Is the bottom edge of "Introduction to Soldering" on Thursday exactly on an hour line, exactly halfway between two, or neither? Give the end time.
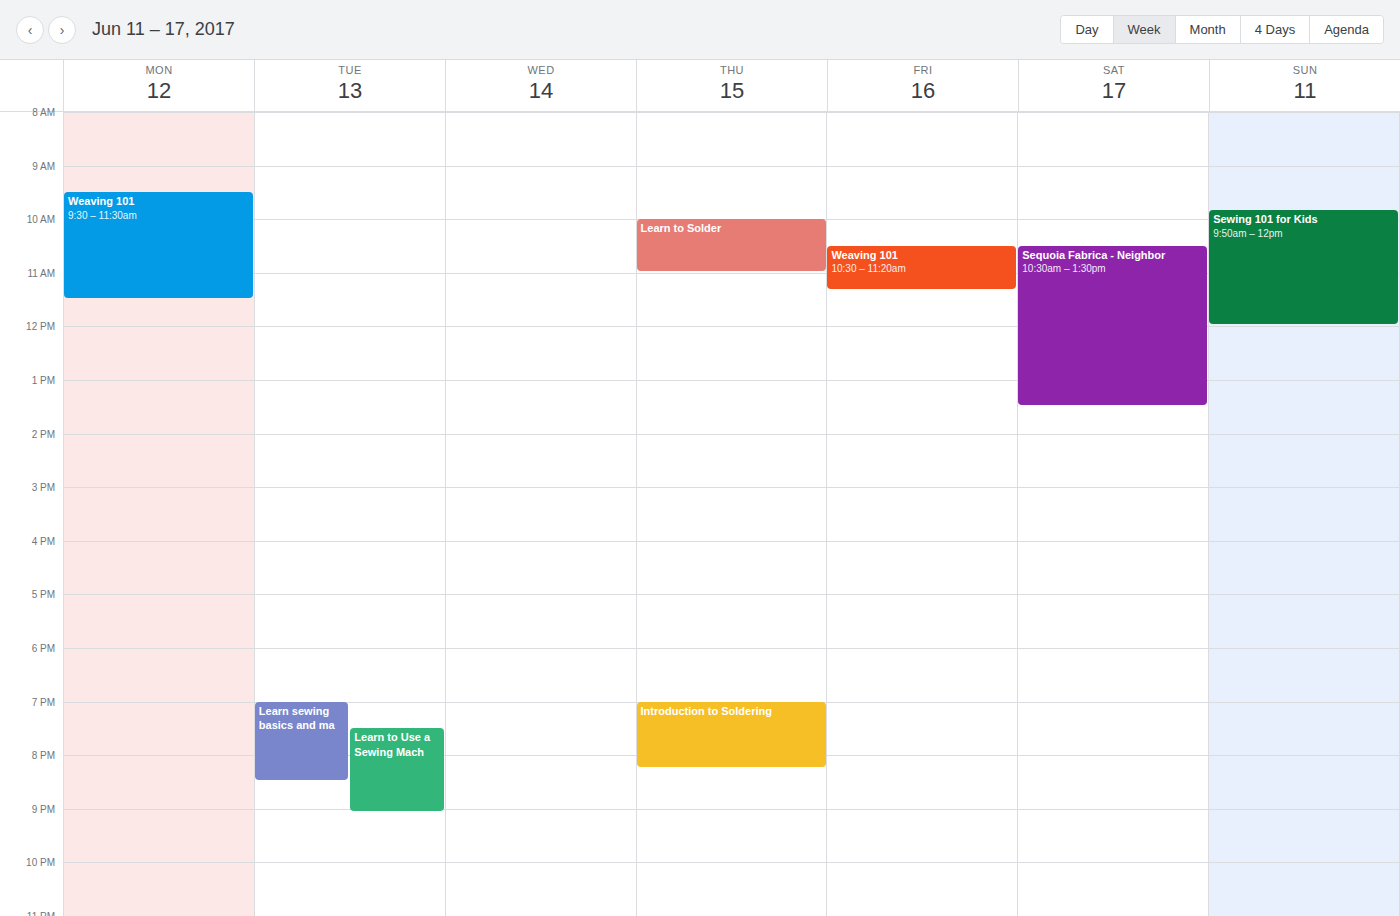
8:15 PM -- neither: a quarter of the way from the 8 PM line to the 9 PM line.